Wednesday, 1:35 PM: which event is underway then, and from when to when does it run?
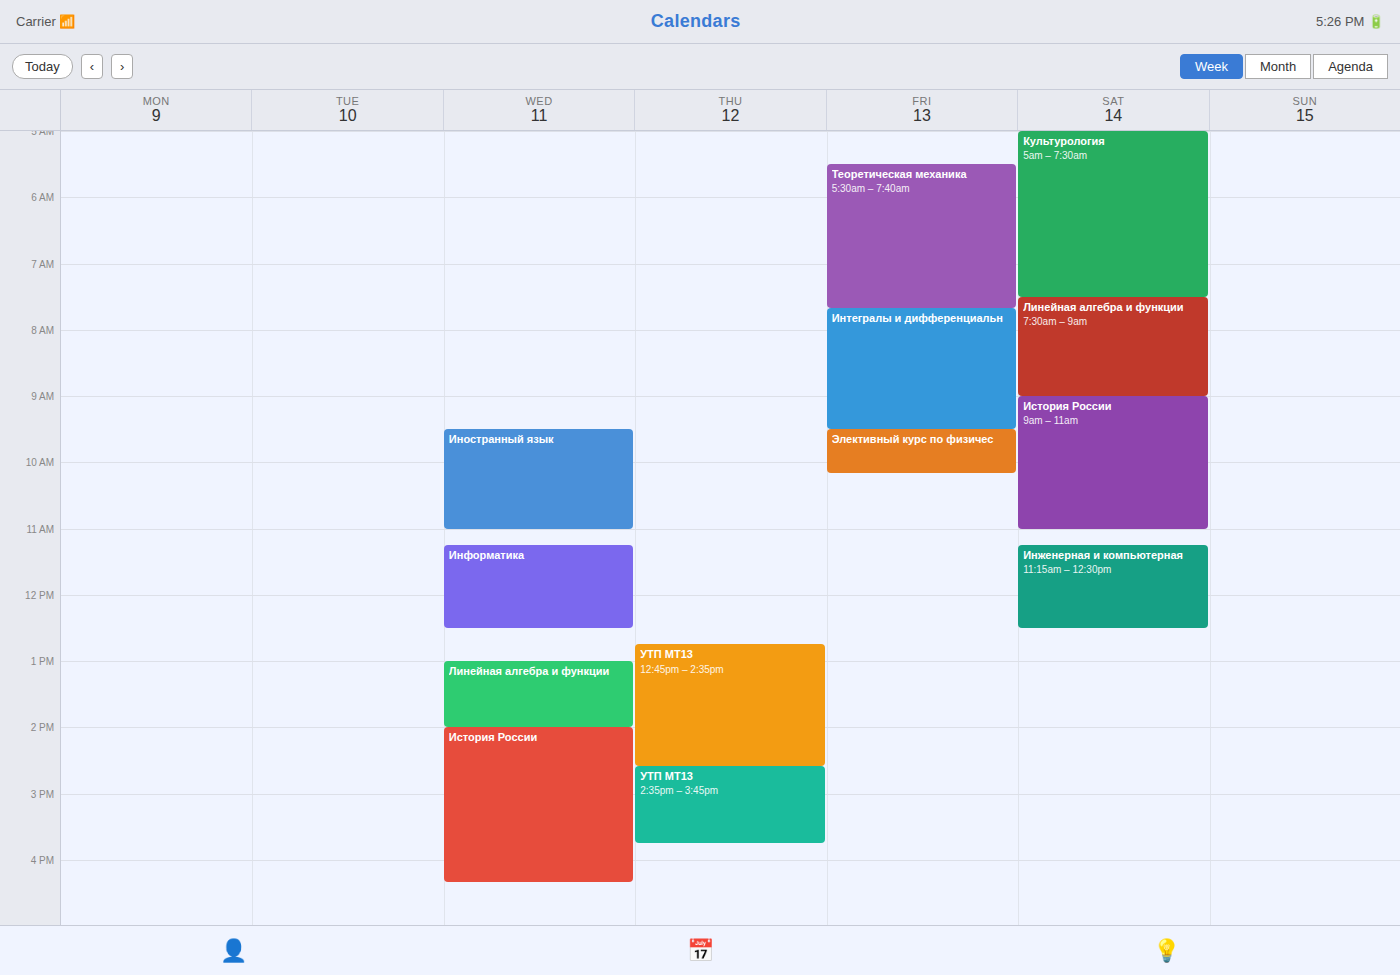
"Линейная алгебра и функции", 1:00 PM to 2:00 PM